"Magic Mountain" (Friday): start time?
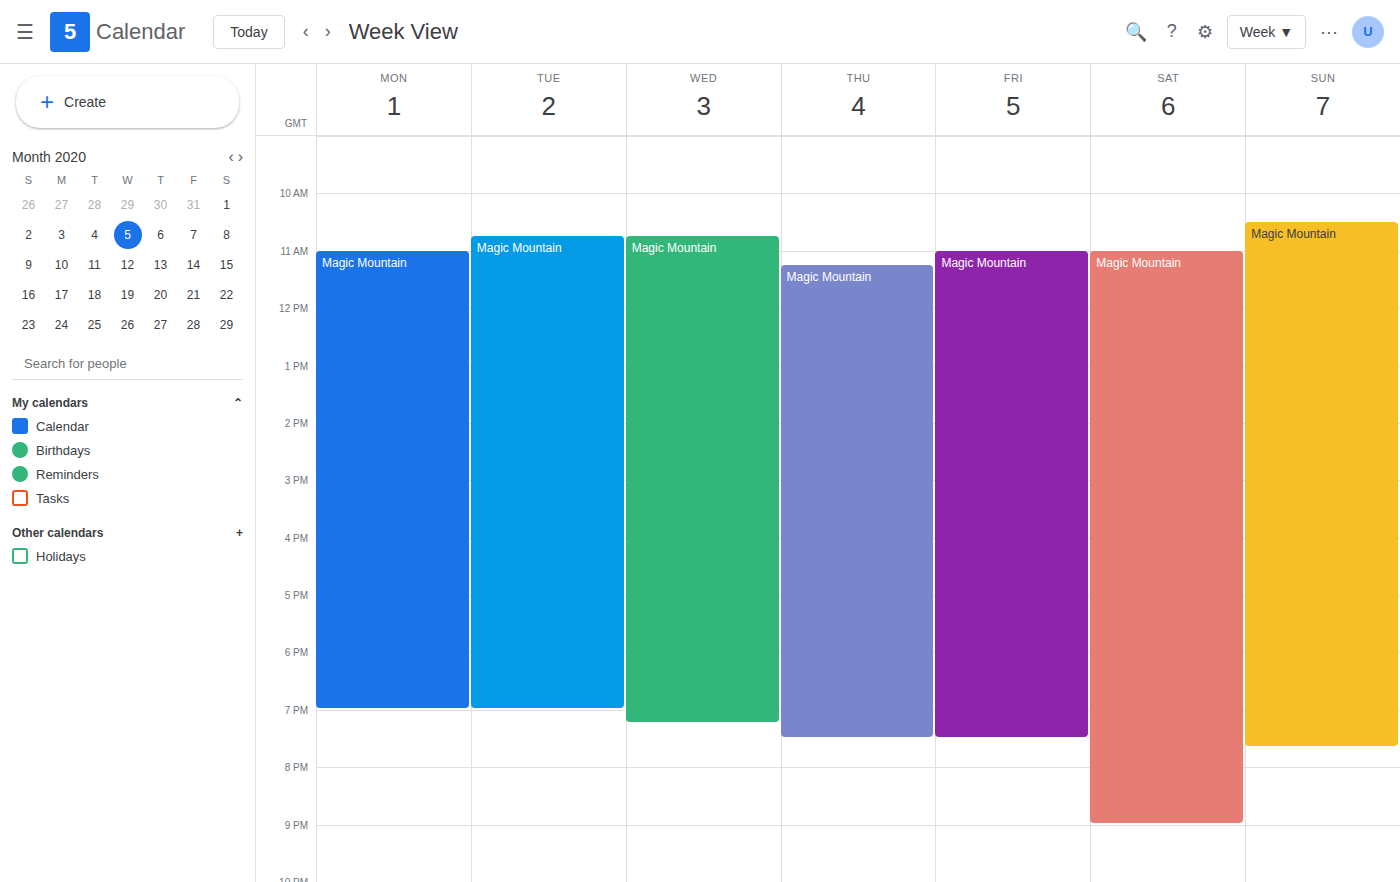
11:00 AM